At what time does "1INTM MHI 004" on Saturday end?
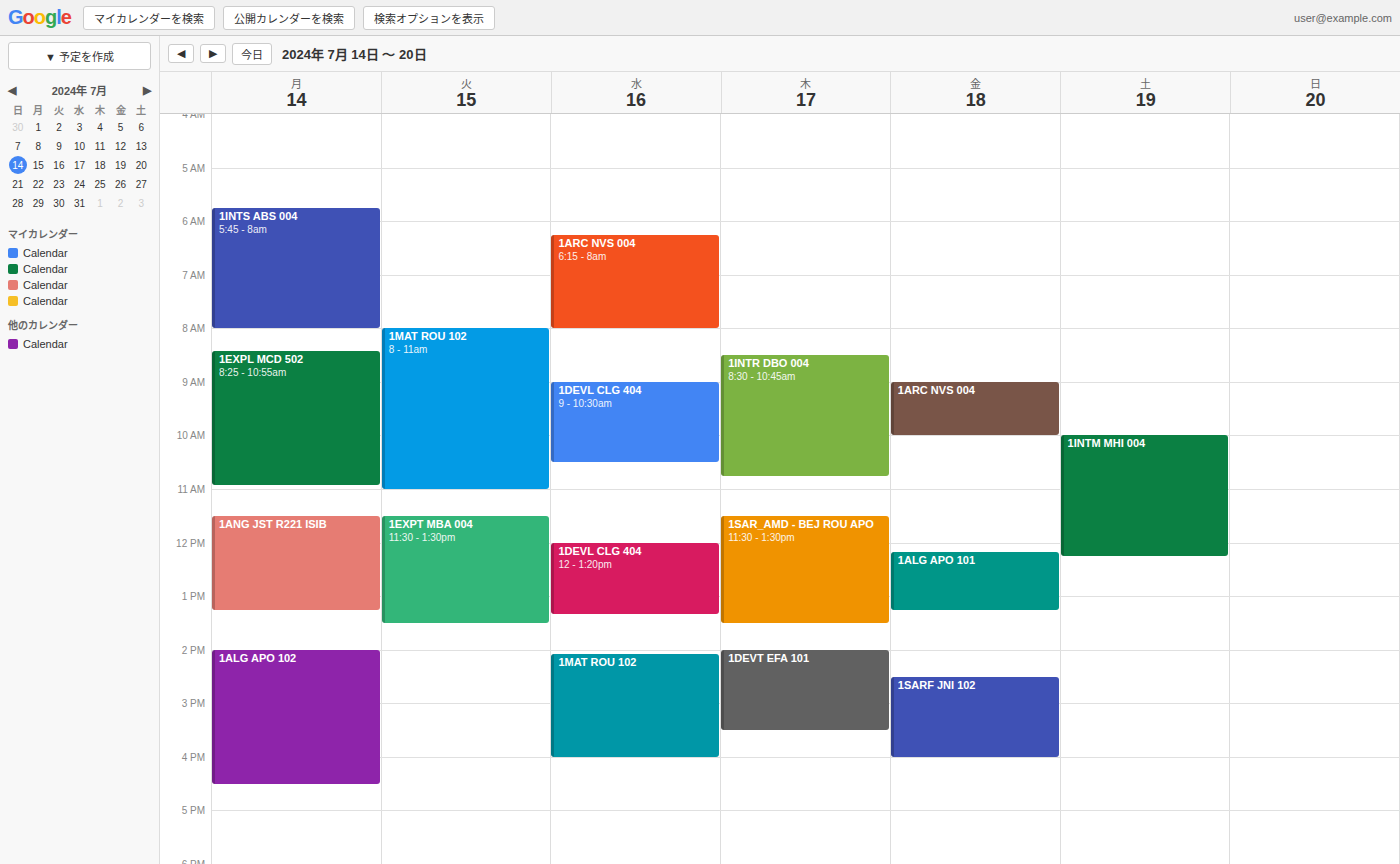
12:15 PM